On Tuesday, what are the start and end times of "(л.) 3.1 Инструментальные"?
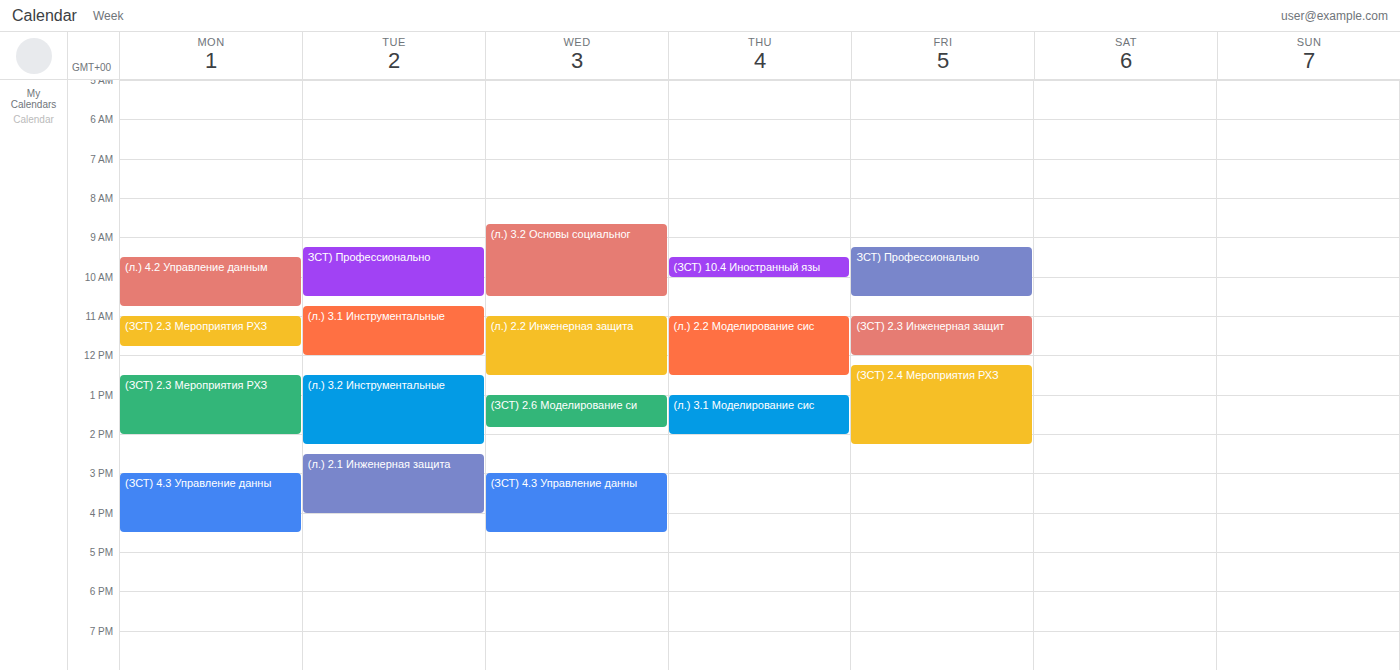
10:45 AM to 12:00 PM